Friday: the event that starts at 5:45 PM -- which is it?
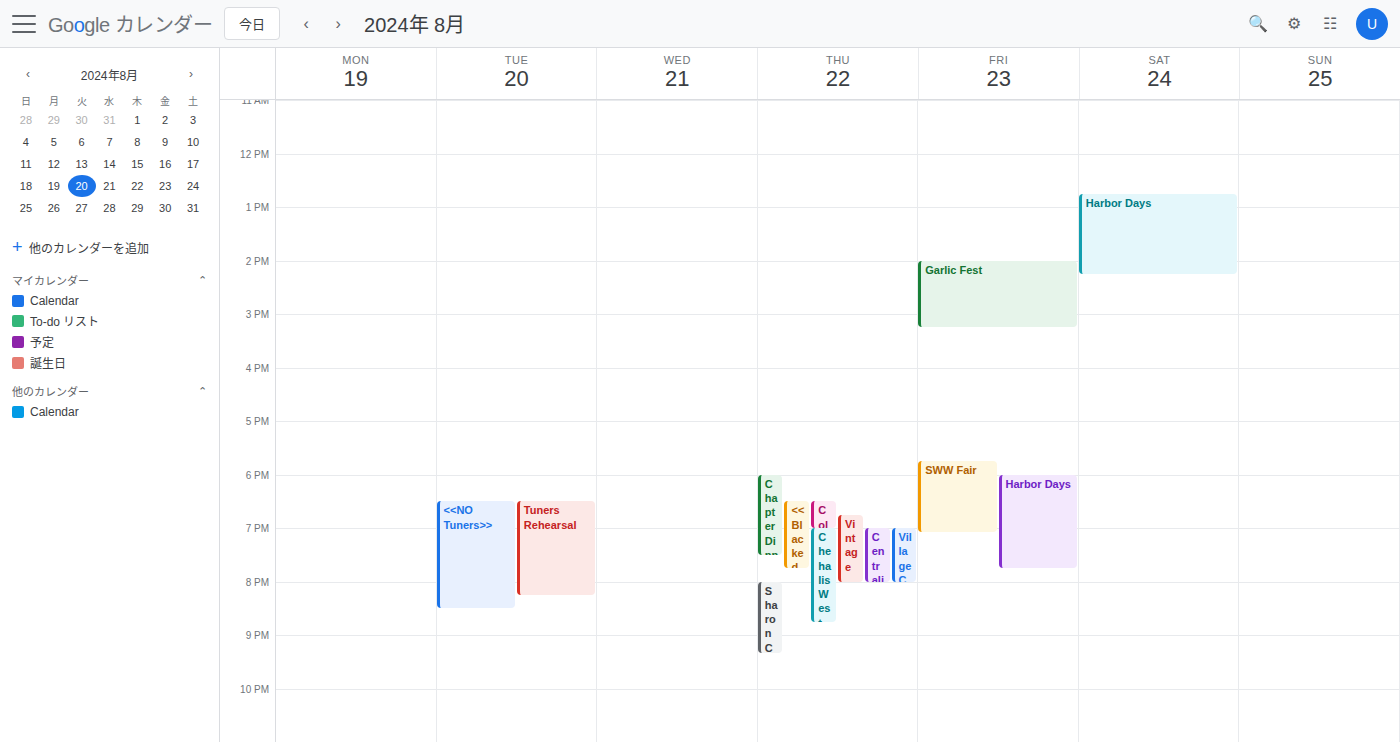
"SWW Fair"